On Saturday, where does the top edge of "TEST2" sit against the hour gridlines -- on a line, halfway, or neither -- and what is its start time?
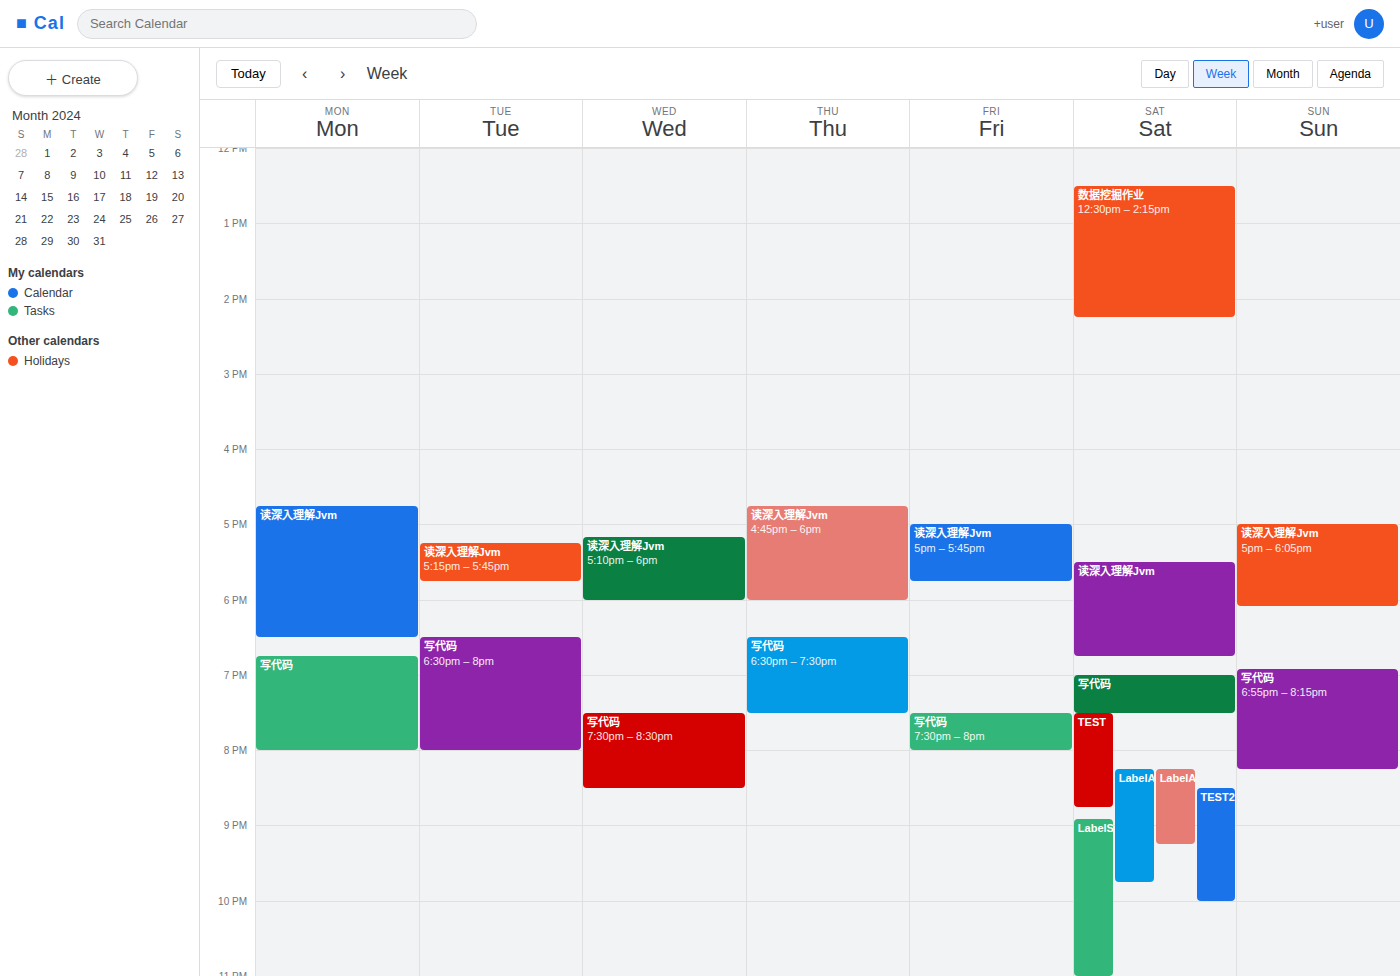
20:30 -- halfway between the 20:00 and 21:00 lines.